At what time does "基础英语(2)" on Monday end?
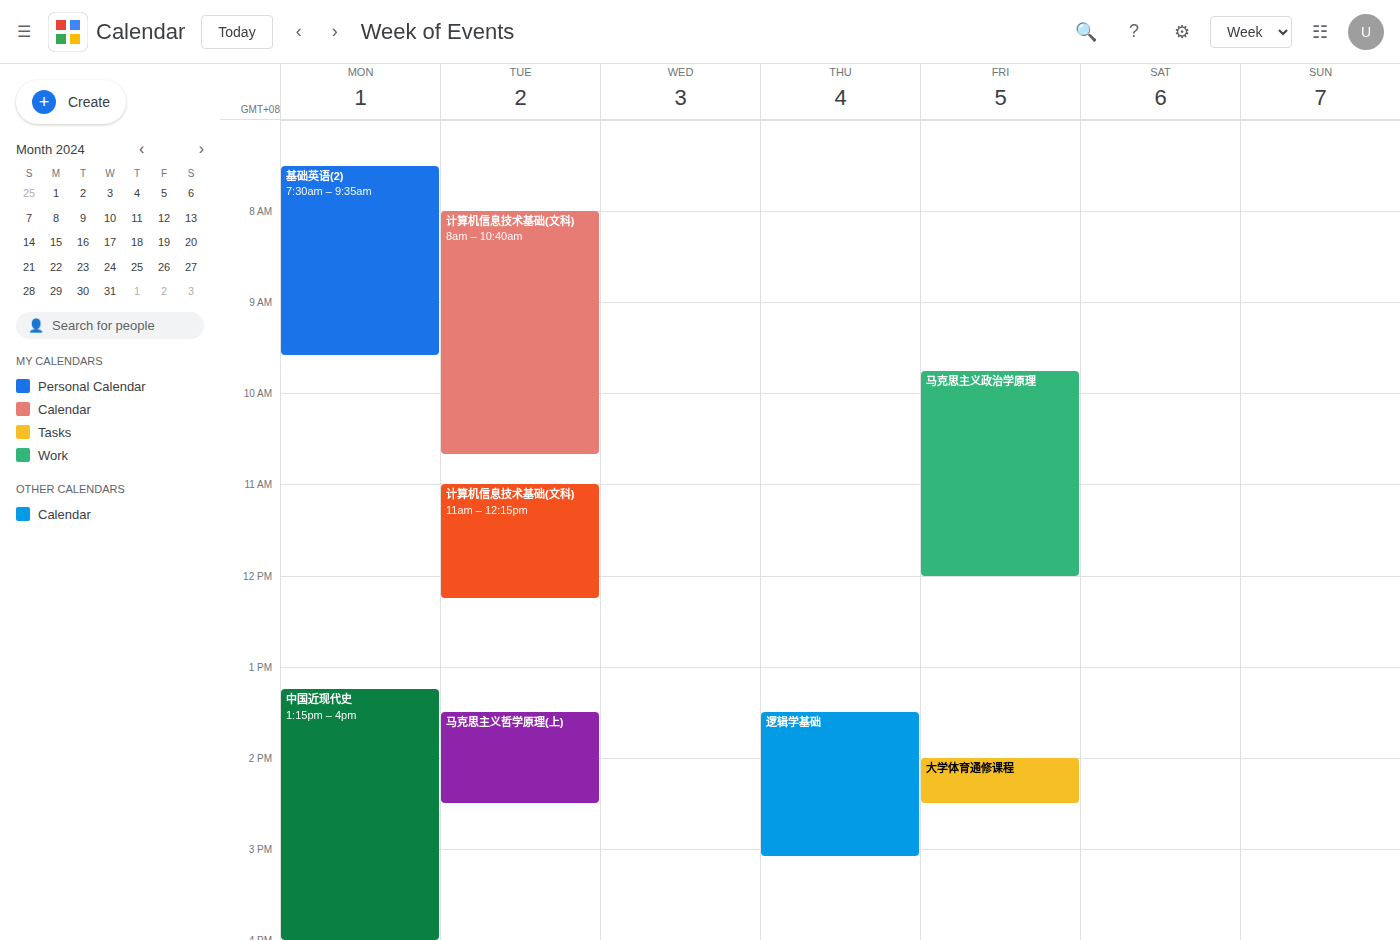
9:35 AM